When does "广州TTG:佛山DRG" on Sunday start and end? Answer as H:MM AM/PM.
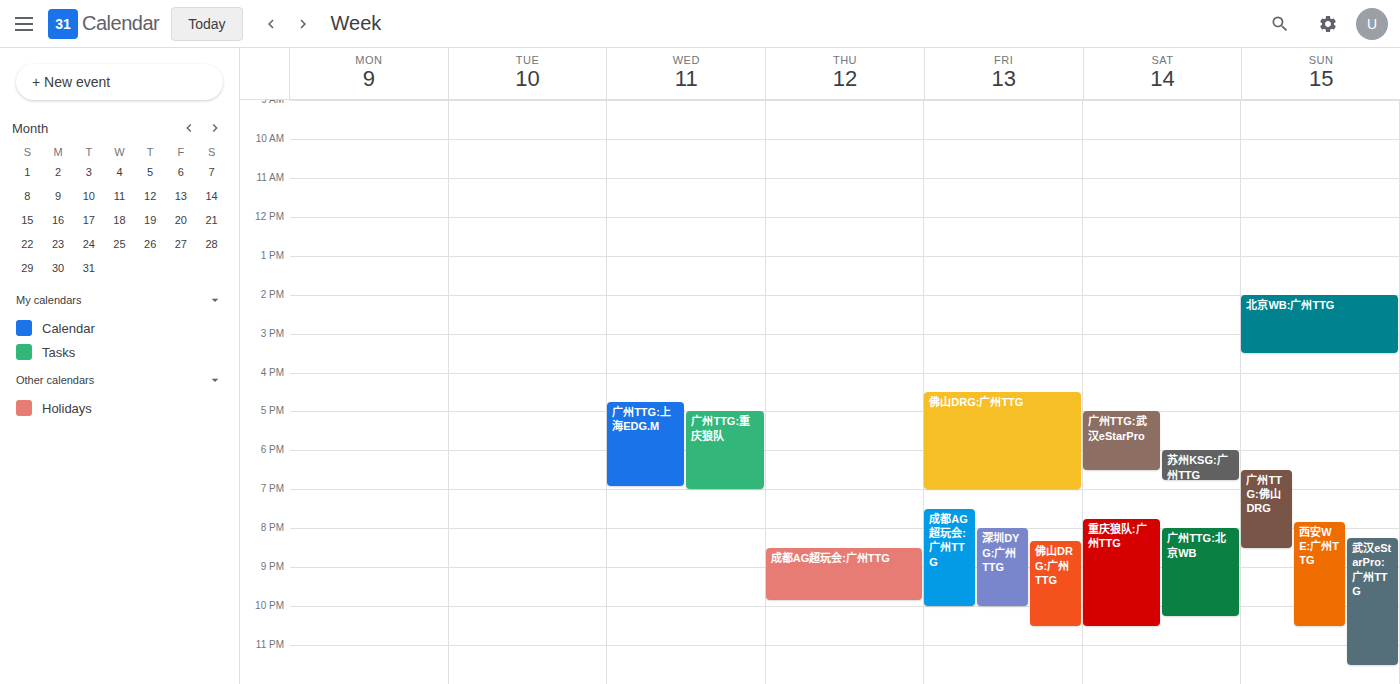
6:30 PM to 8:30 PM